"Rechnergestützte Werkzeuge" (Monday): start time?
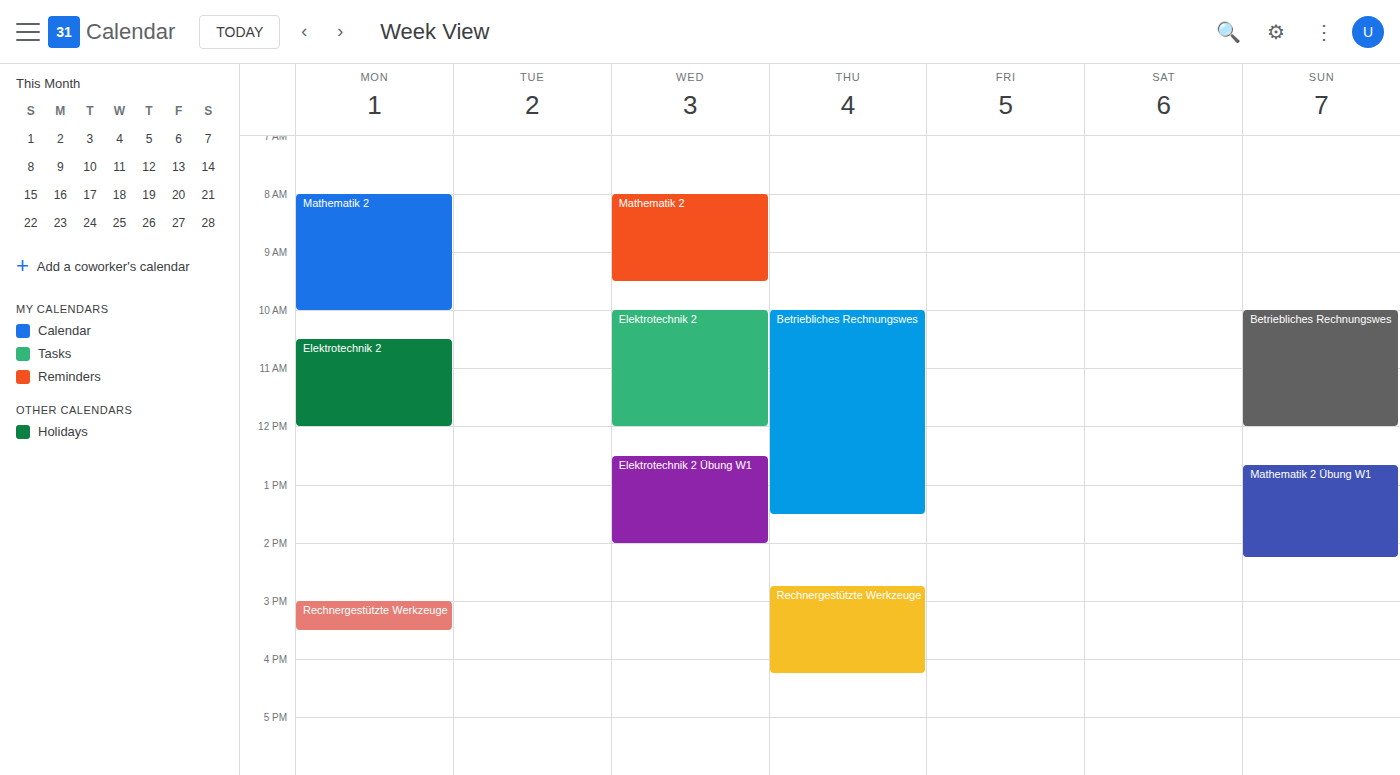
3:00 PM